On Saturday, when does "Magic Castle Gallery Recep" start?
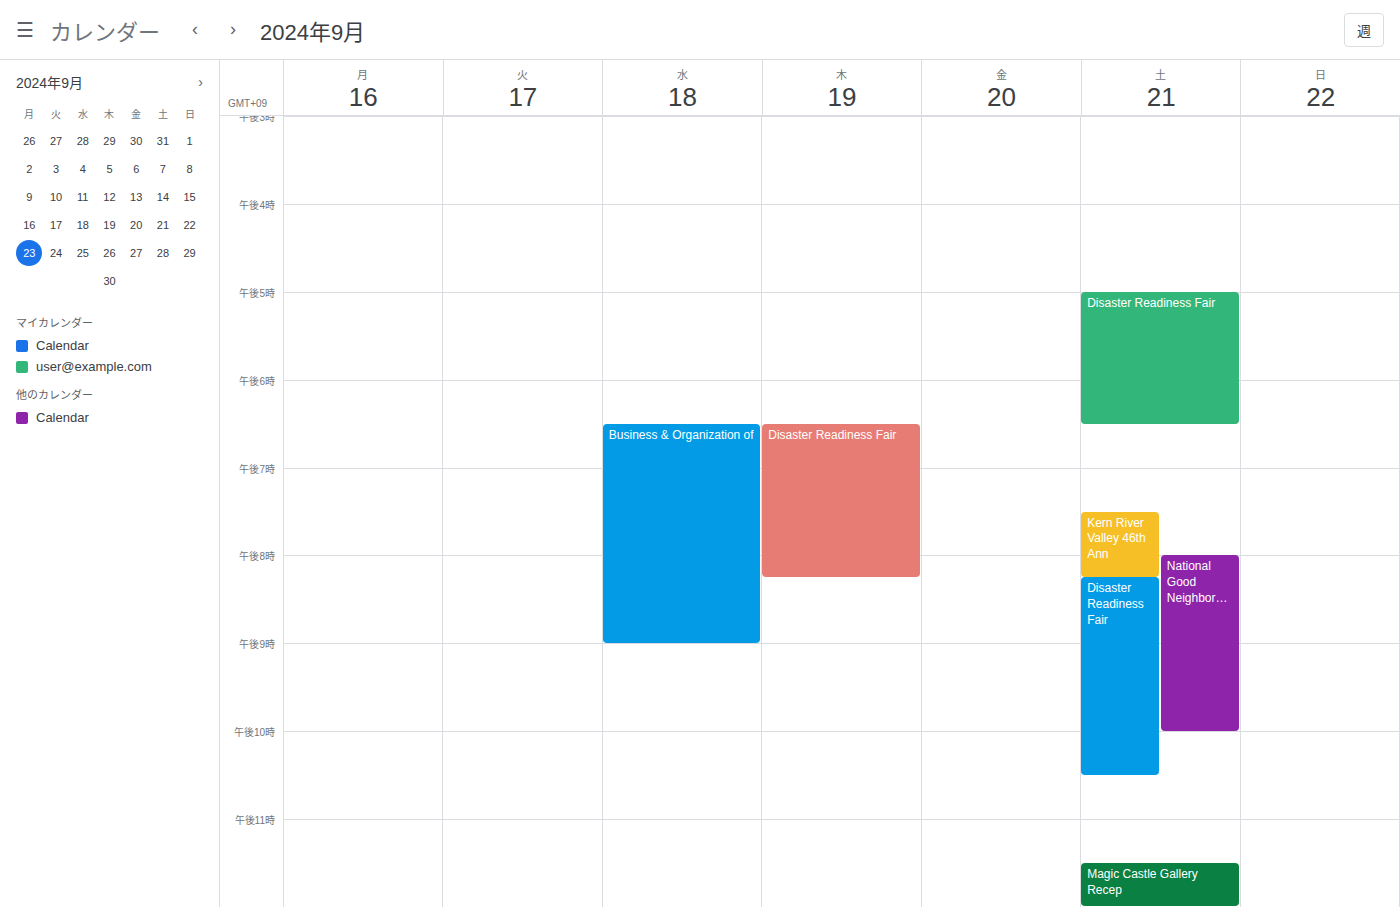
11:30 PM